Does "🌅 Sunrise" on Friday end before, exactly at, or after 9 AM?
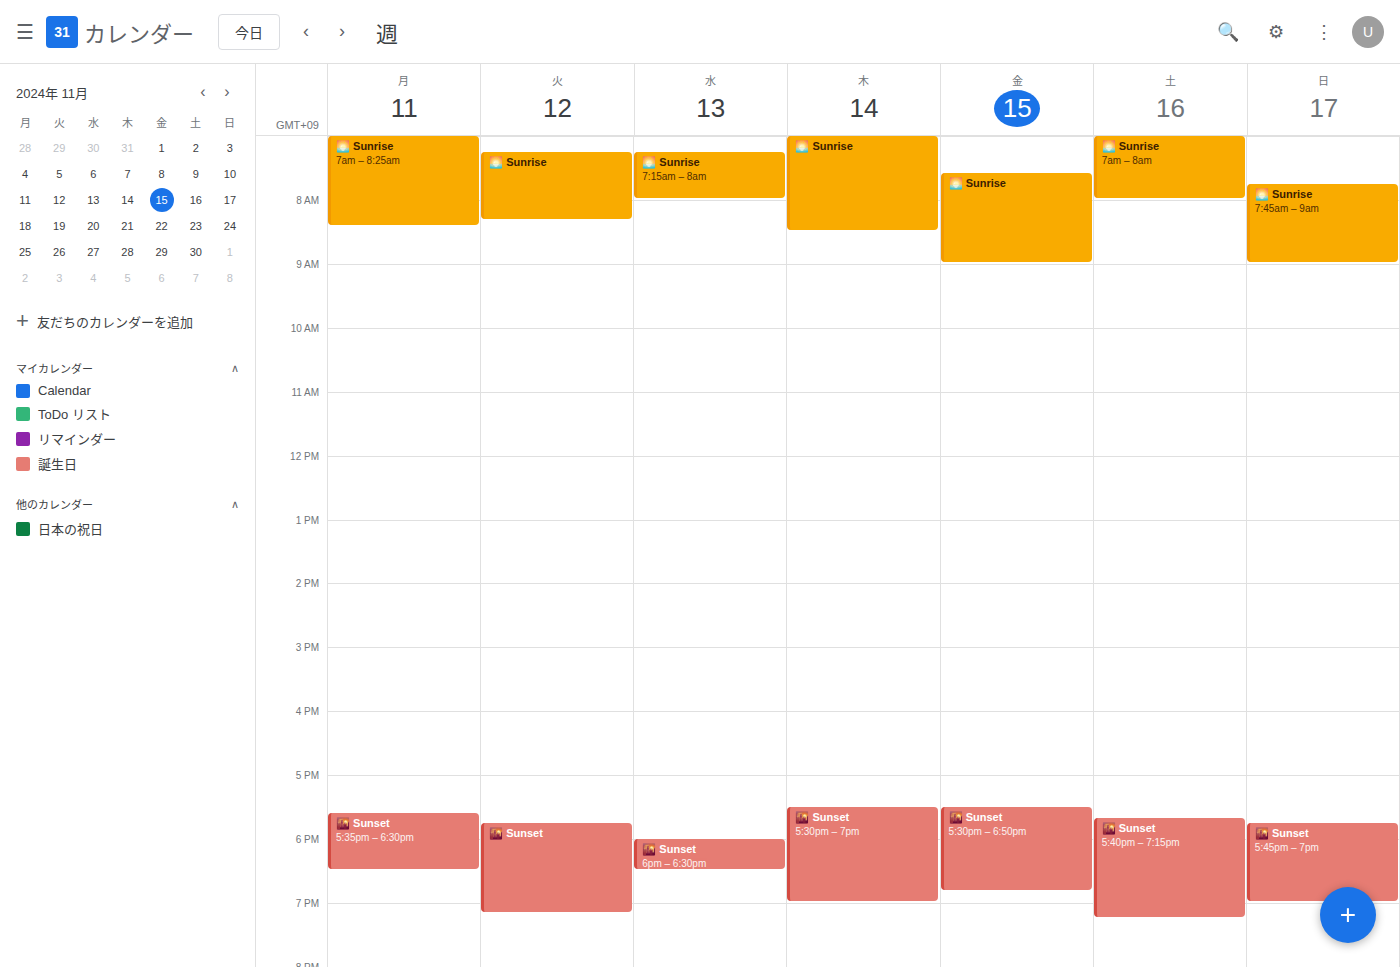
9:00 AM -- exactly at 9 AM, on the 9 AM line.